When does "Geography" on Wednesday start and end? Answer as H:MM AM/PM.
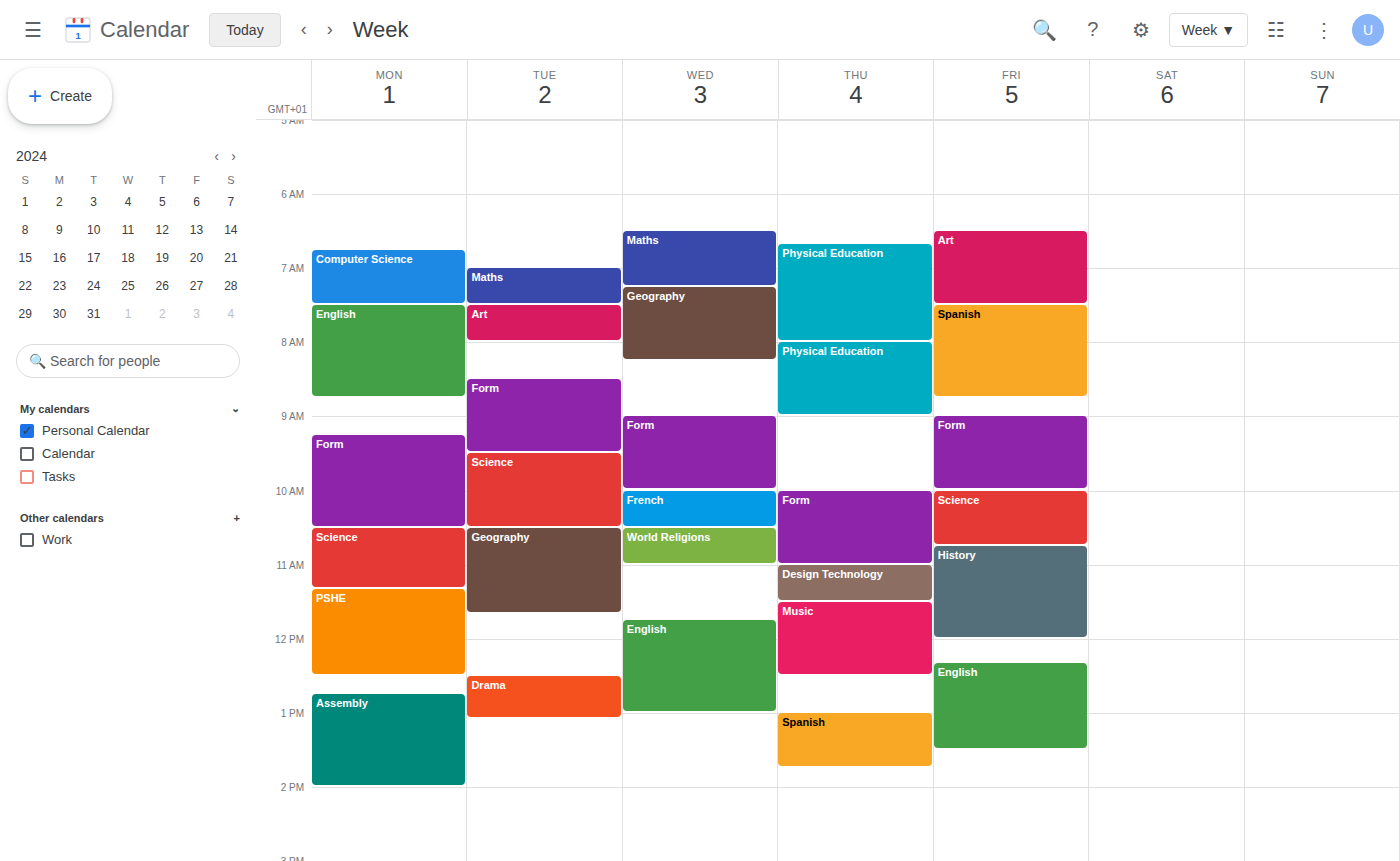
7:15 AM to 8:15 AM